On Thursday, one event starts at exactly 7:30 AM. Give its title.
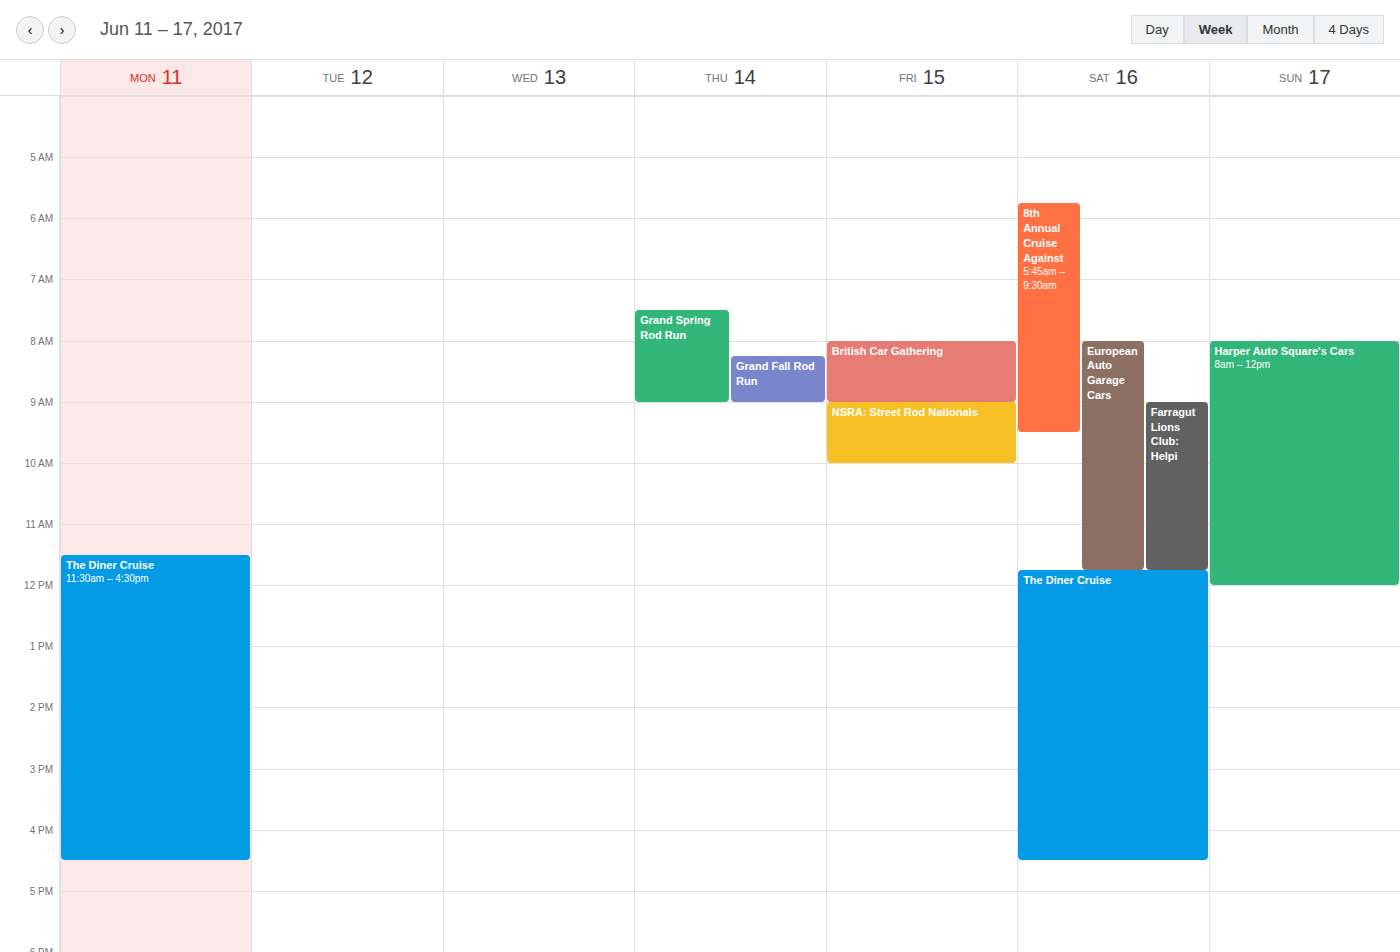
"Grand Spring Rod Run"